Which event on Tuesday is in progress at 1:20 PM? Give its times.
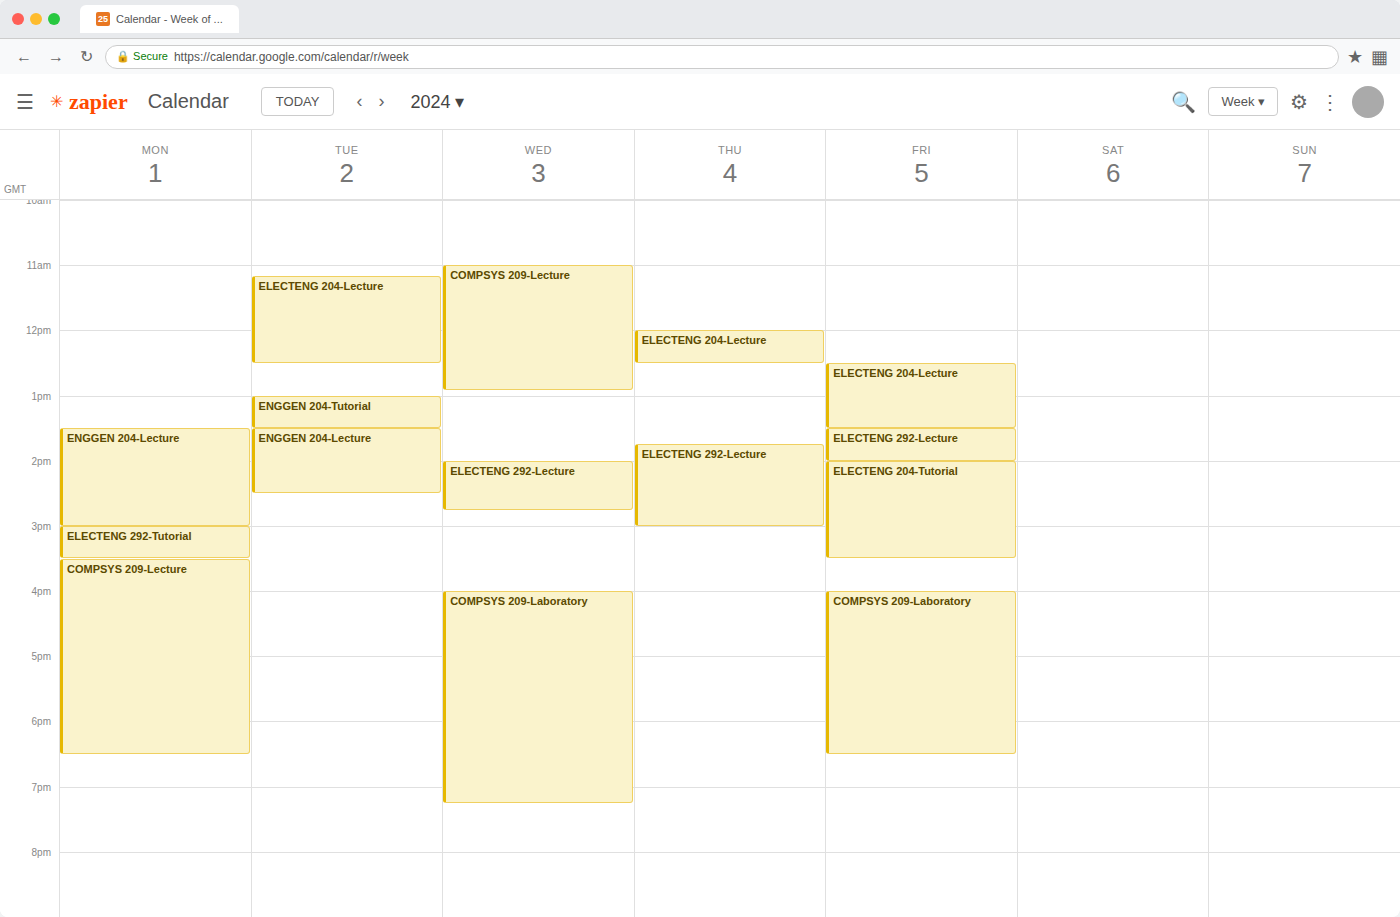
"ENGGEN 204-Tutorial", 1:00 PM to 1:30 PM